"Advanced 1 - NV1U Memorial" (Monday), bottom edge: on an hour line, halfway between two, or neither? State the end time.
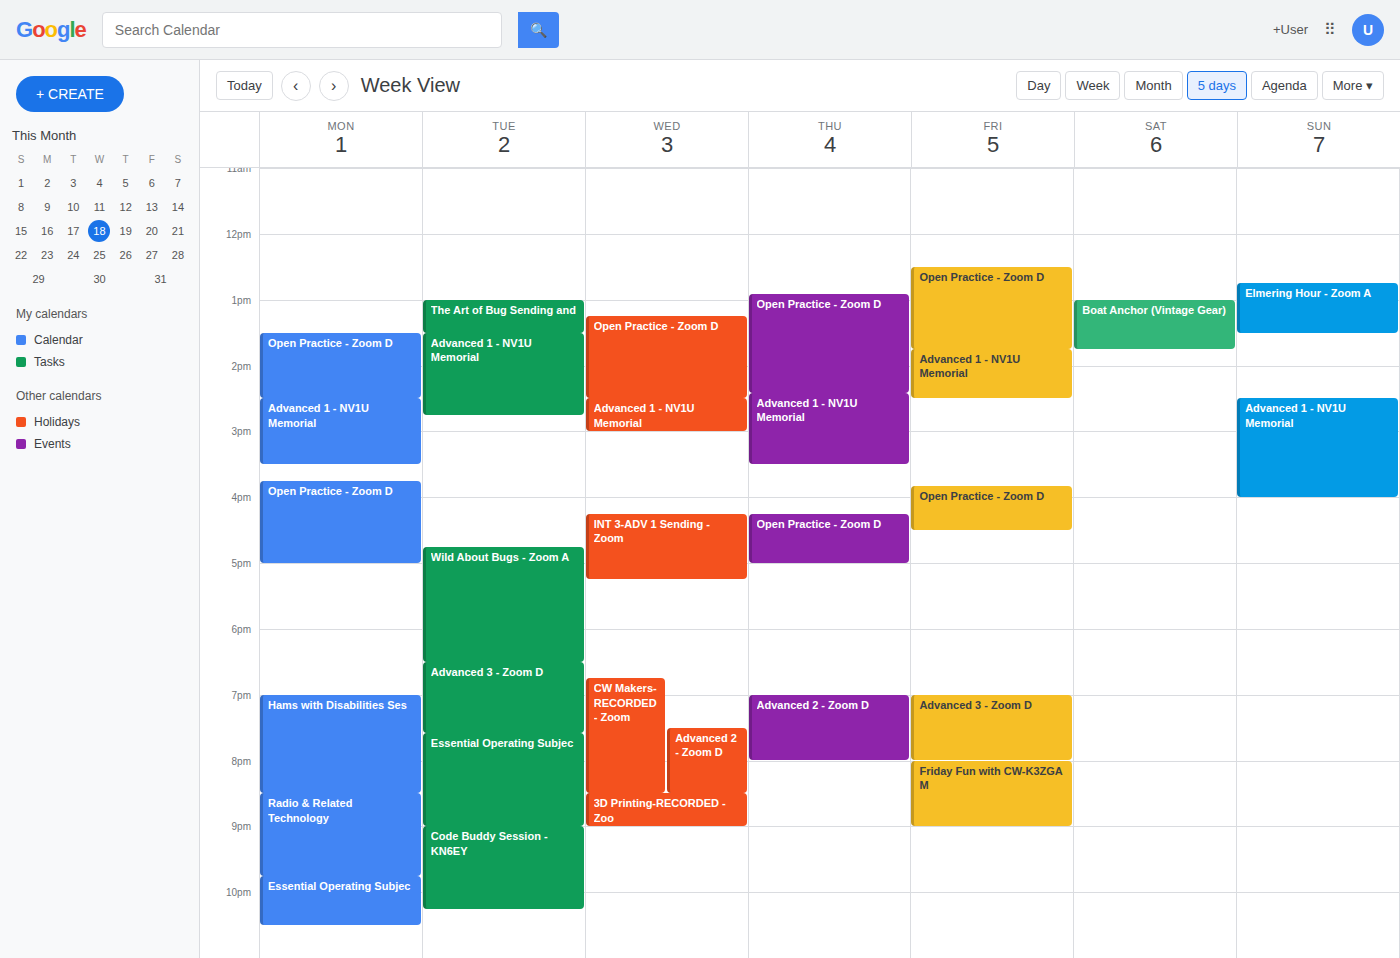
3:30 PM -- halfway between the 3 PM and 4 PM lines.